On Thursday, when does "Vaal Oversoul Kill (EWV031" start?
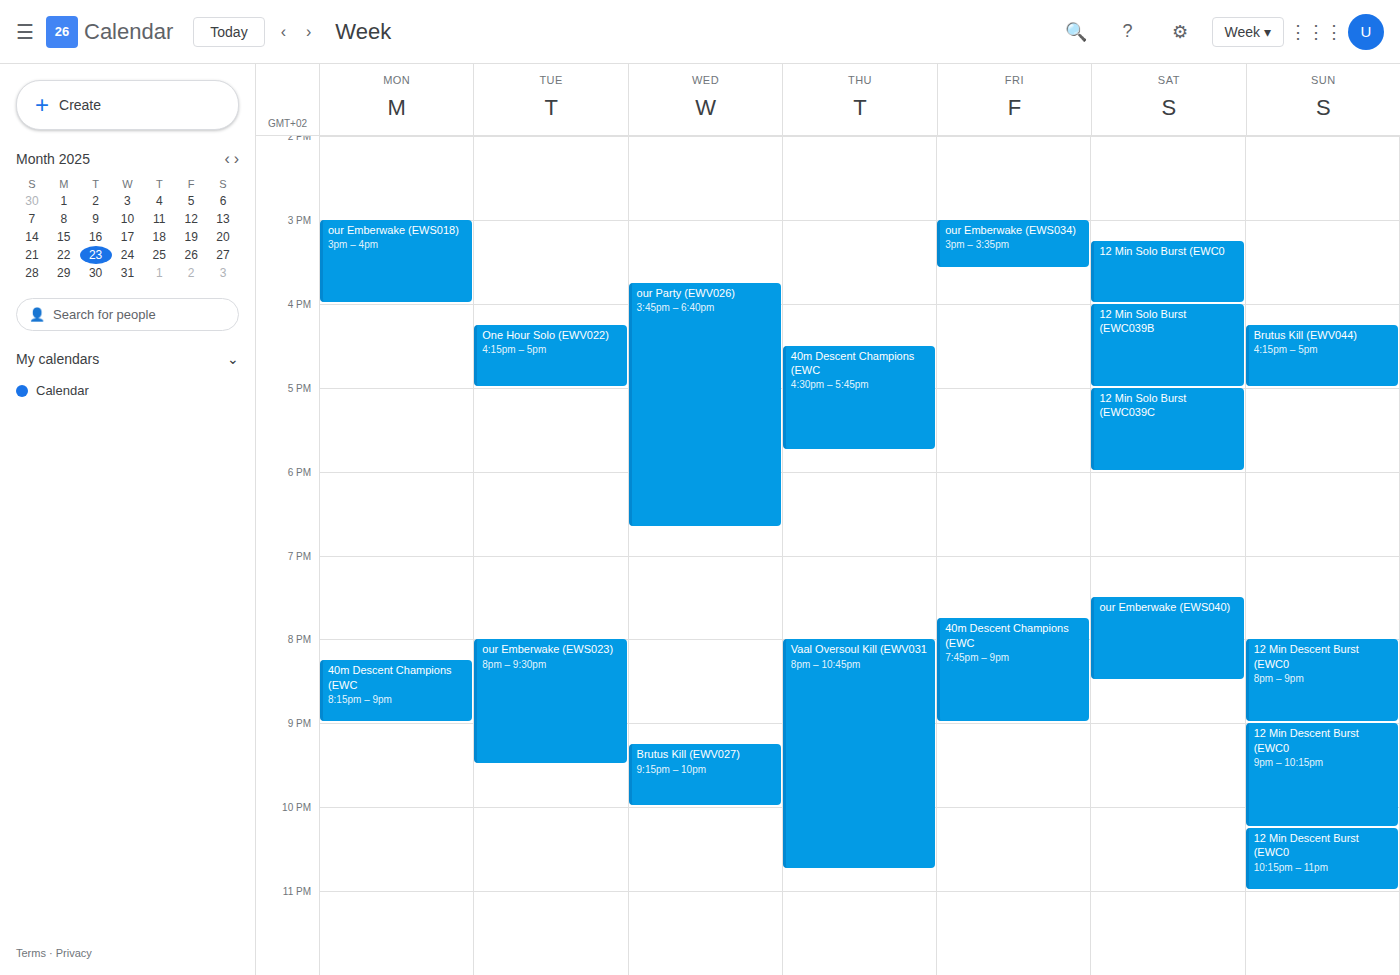
8:00 PM